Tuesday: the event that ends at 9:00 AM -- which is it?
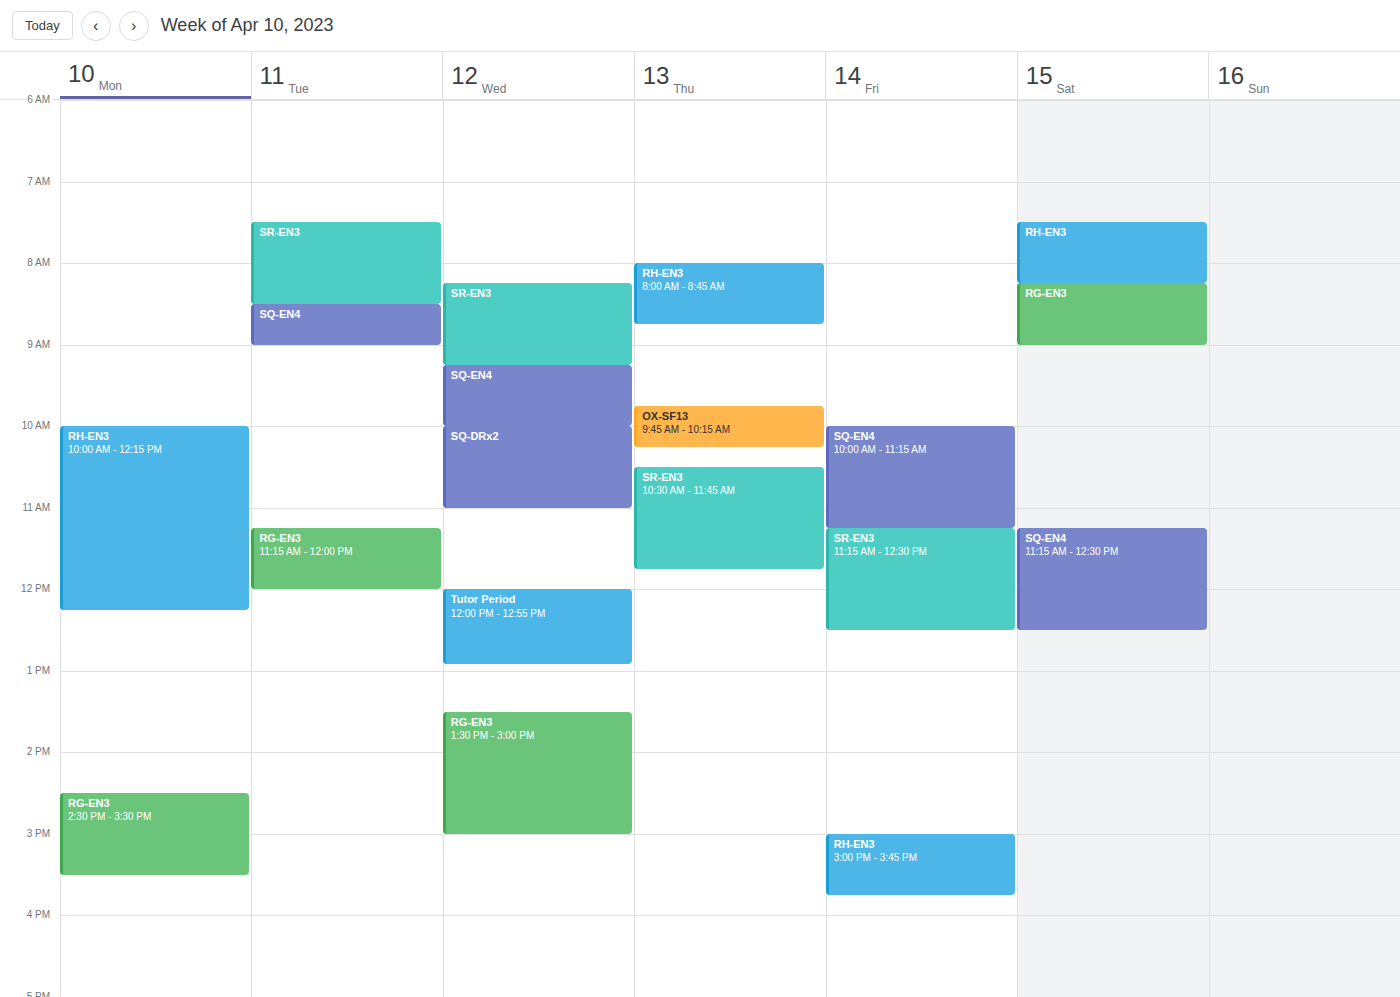
"SQ-EN4"